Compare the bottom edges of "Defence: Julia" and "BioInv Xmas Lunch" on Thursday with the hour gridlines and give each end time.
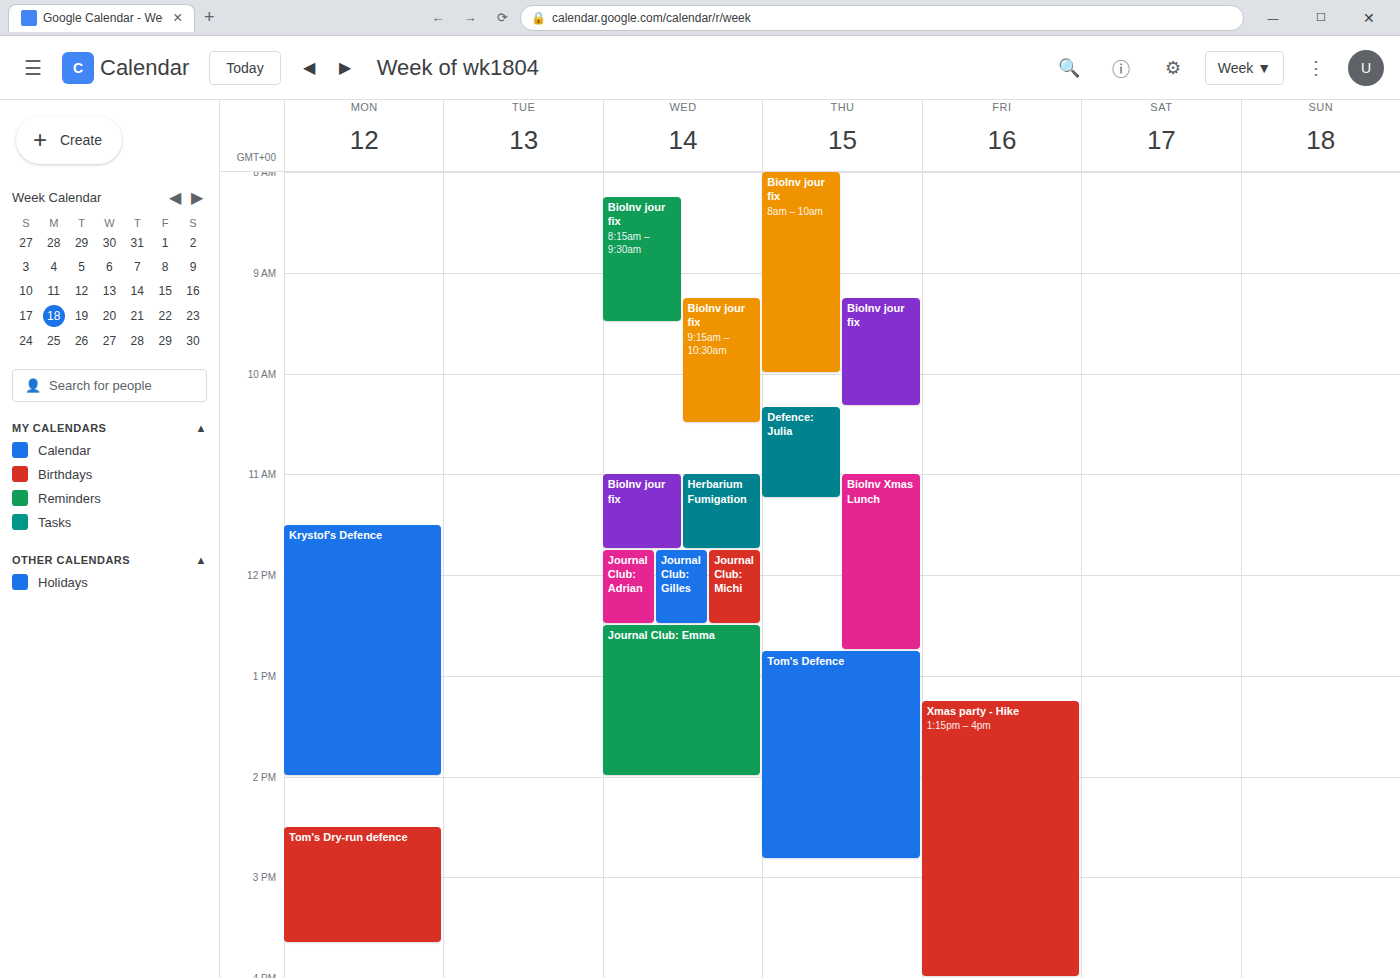
"Defence: Julia": 11:15 AM, neither: a quarter of the way from the 11 AM line to the 12 PM line. "BioInv Xmas Lunch": 12:45 PM, neither: three quarters of the way from the 12 PM line to the 1 PM line.